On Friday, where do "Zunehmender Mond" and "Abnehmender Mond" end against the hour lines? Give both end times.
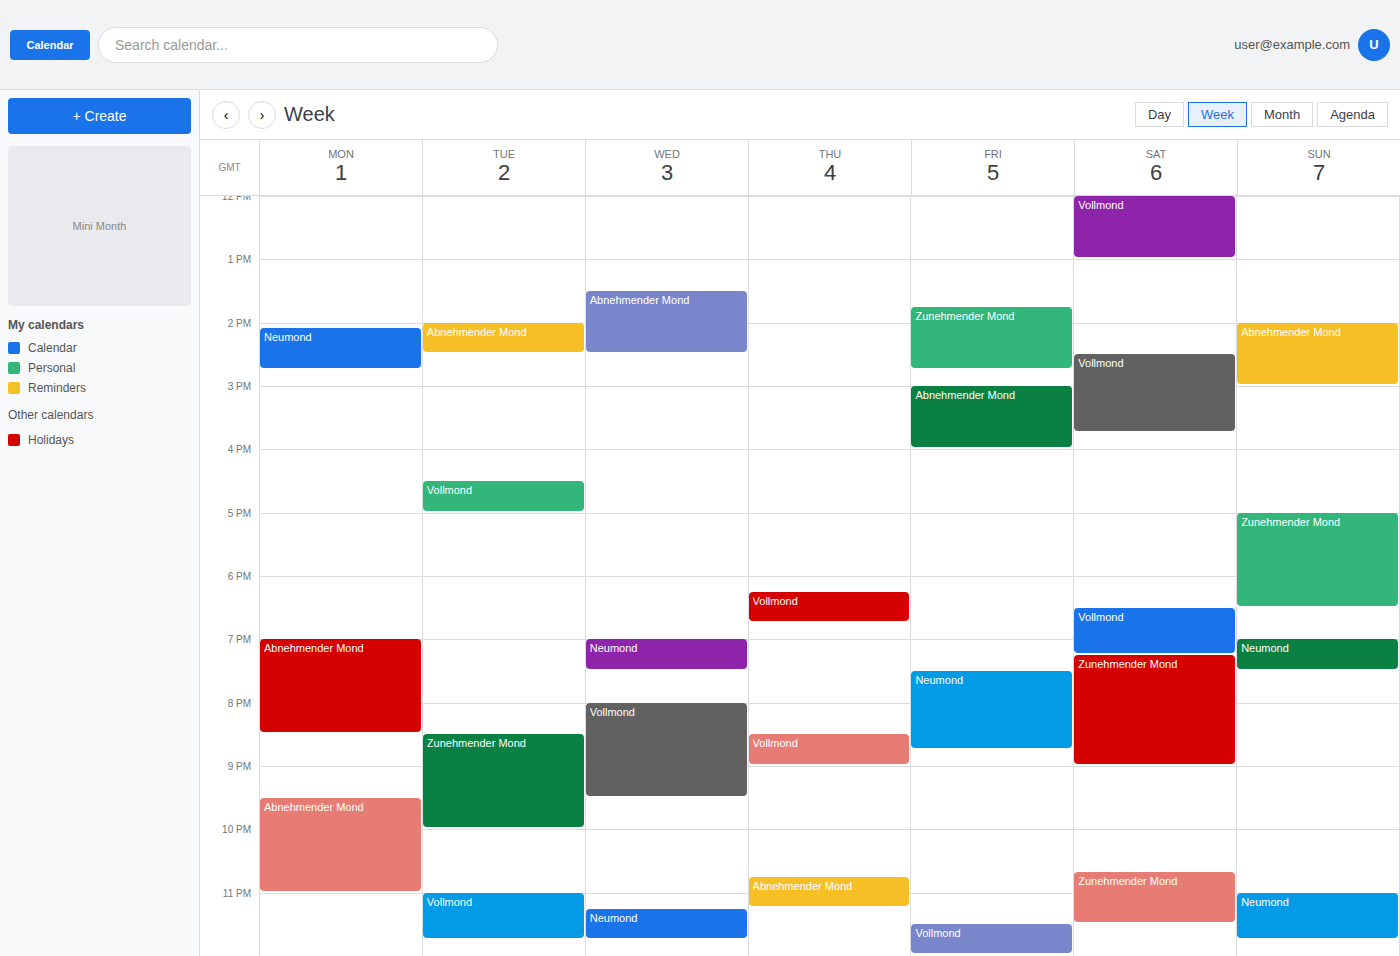
"Zunehmender Mond": 2:45 PM, neither: three quarters of the way from the 2 PM line to the 3 PM line. "Abnehmender Mond": 4:00 PM, exactly on the 4 PM line.